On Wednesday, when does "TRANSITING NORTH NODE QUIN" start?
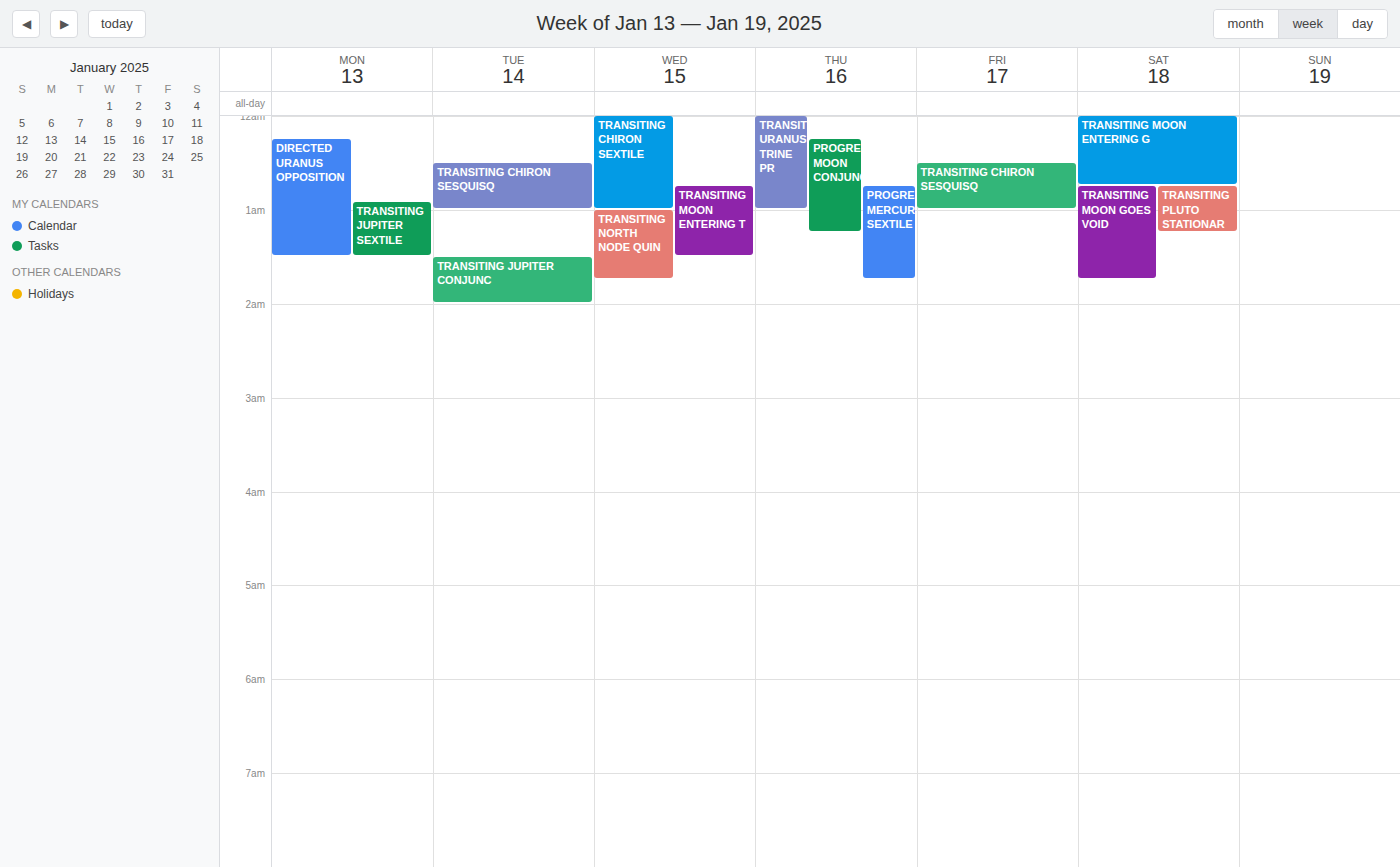
1:00 AM